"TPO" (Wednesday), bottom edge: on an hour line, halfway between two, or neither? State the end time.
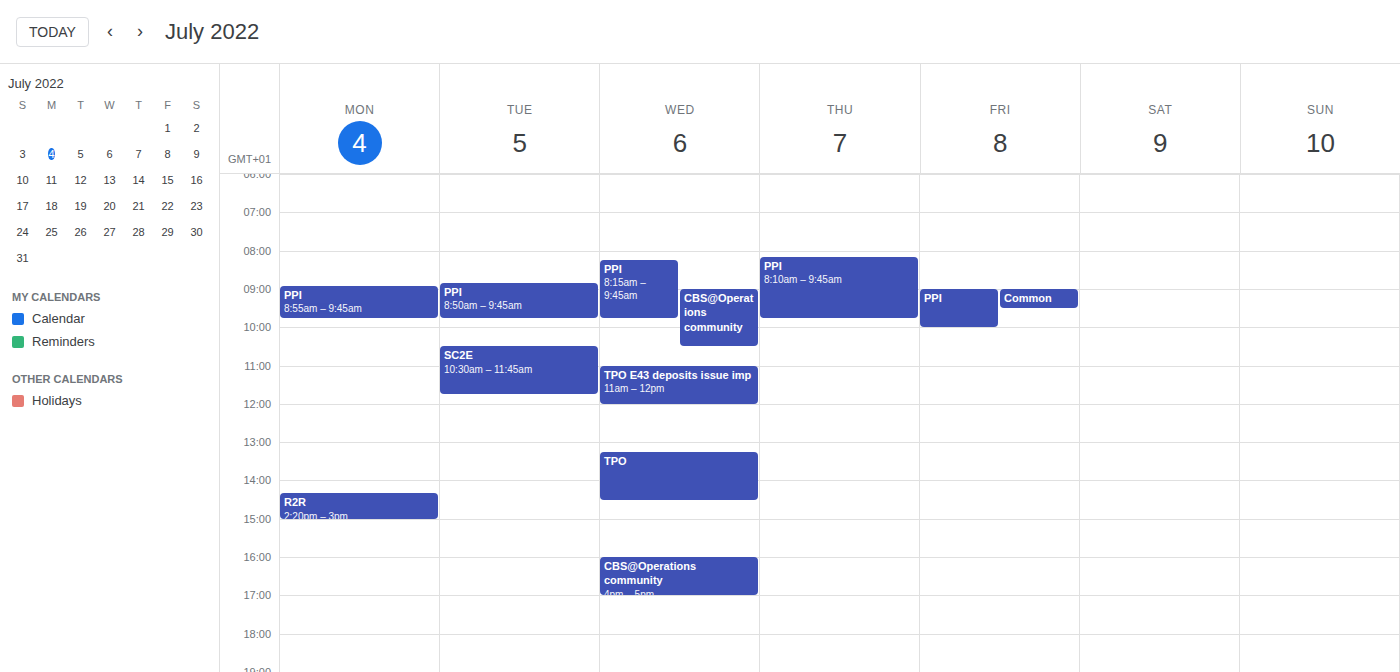
14:30 -- halfway between the 14:00 and 15:00 lines.